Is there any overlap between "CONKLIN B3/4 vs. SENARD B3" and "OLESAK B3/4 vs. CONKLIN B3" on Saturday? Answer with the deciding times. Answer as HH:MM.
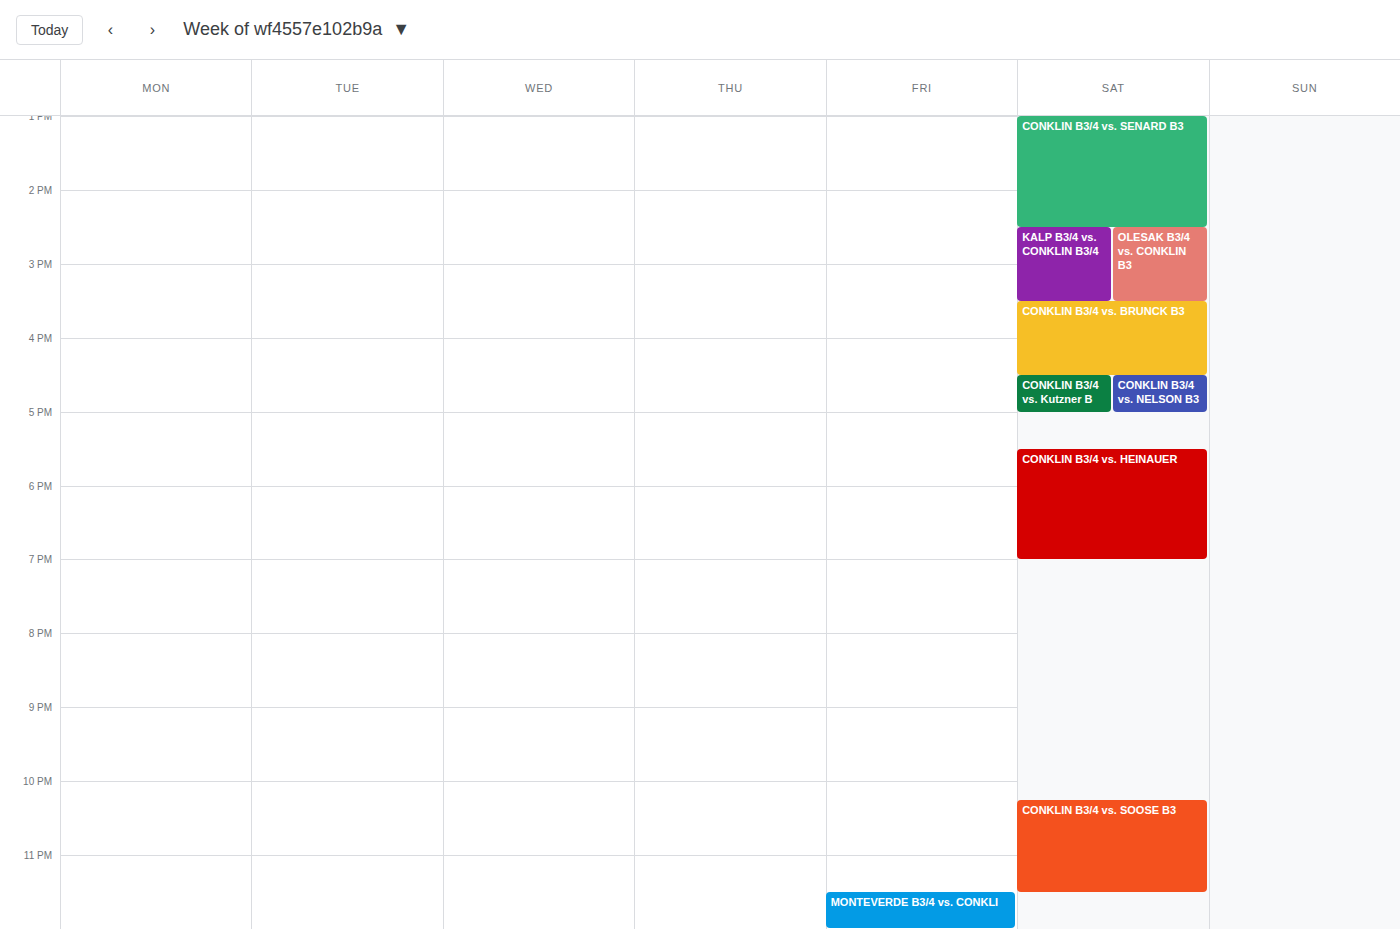
"CONKLIN B3/4 vs. SENARD B3" ends at 14:30, exactly when "OLESAK B3/4 vs. CONKLIN B3" starts -- they touch but do not overlap.